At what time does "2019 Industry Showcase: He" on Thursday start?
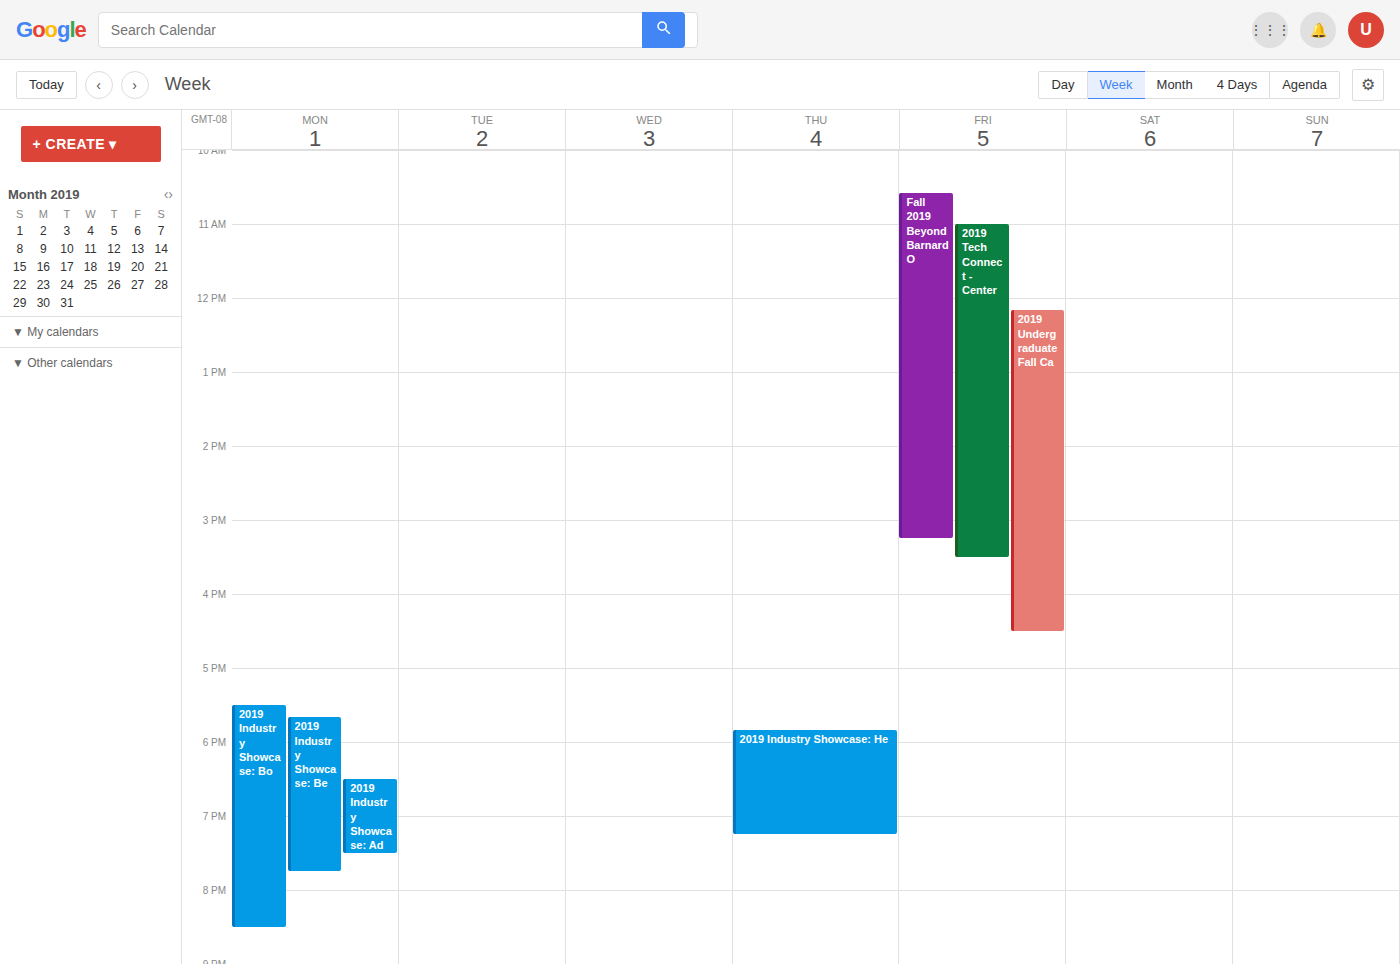
17:50